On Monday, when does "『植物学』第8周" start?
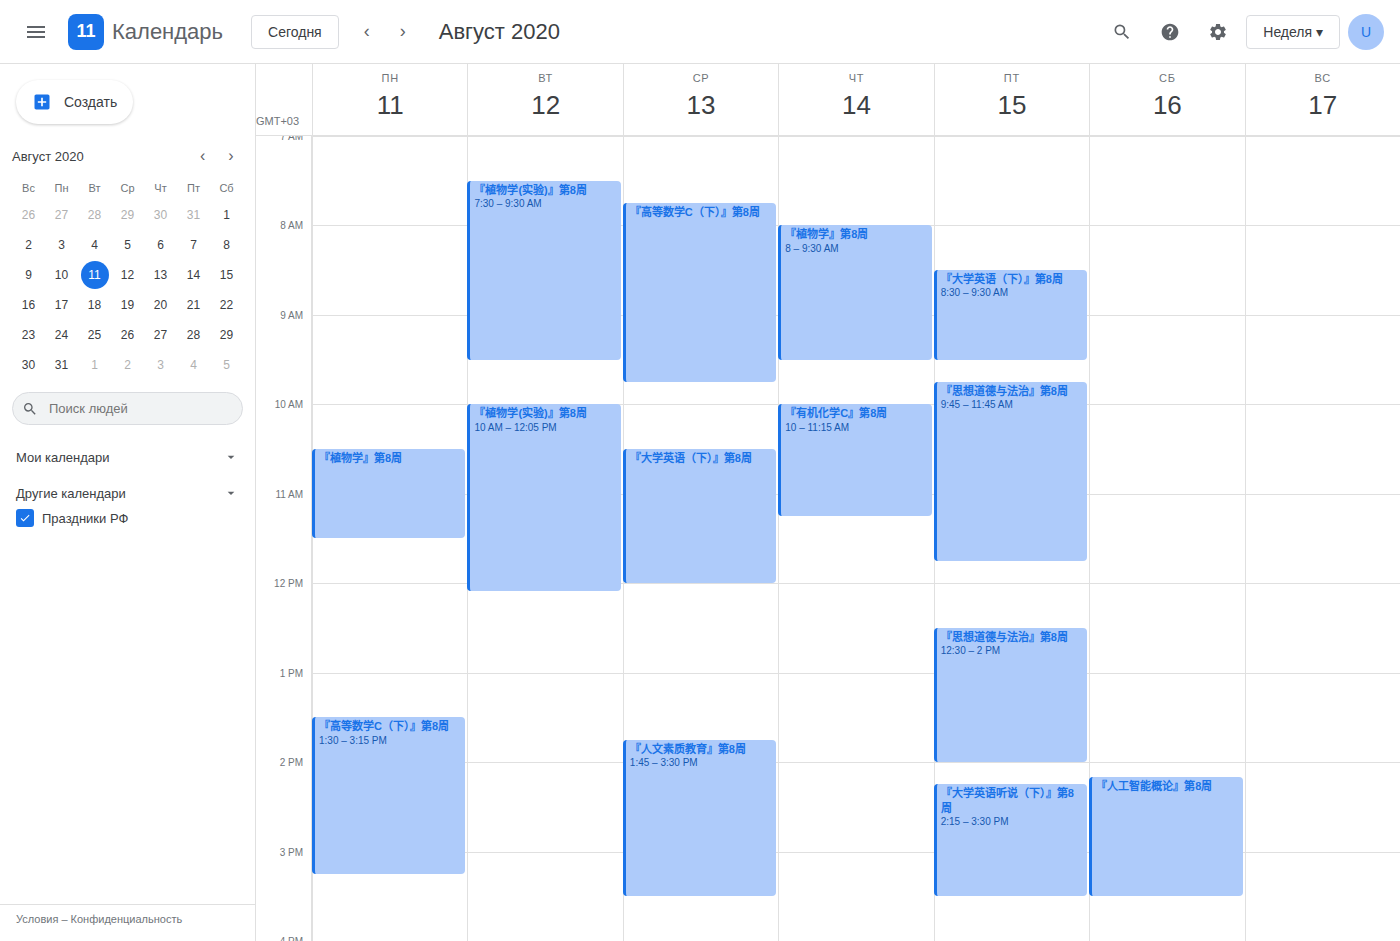
10:30 AM